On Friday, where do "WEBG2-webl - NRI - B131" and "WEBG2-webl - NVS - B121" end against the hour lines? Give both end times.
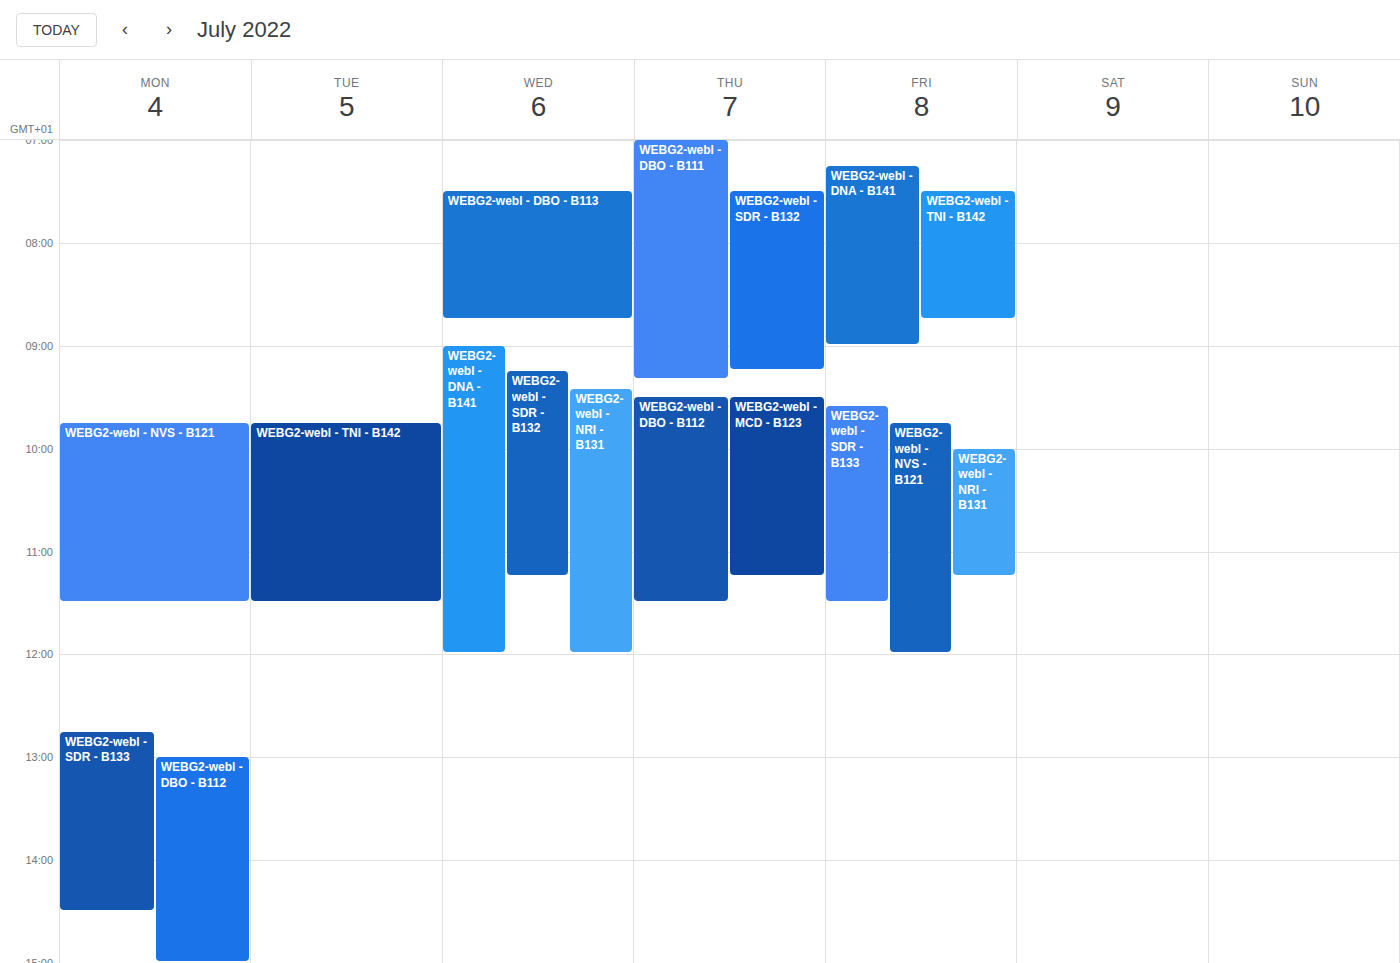
"WEBG2-webl - NRI - B131": 11:15 AM, neither: a quarter of the way from the 11 AM line to the 12 PM line. "WEBG2-webl - NVS - B121": 12:00 PM, exactly on the 12 PM line.